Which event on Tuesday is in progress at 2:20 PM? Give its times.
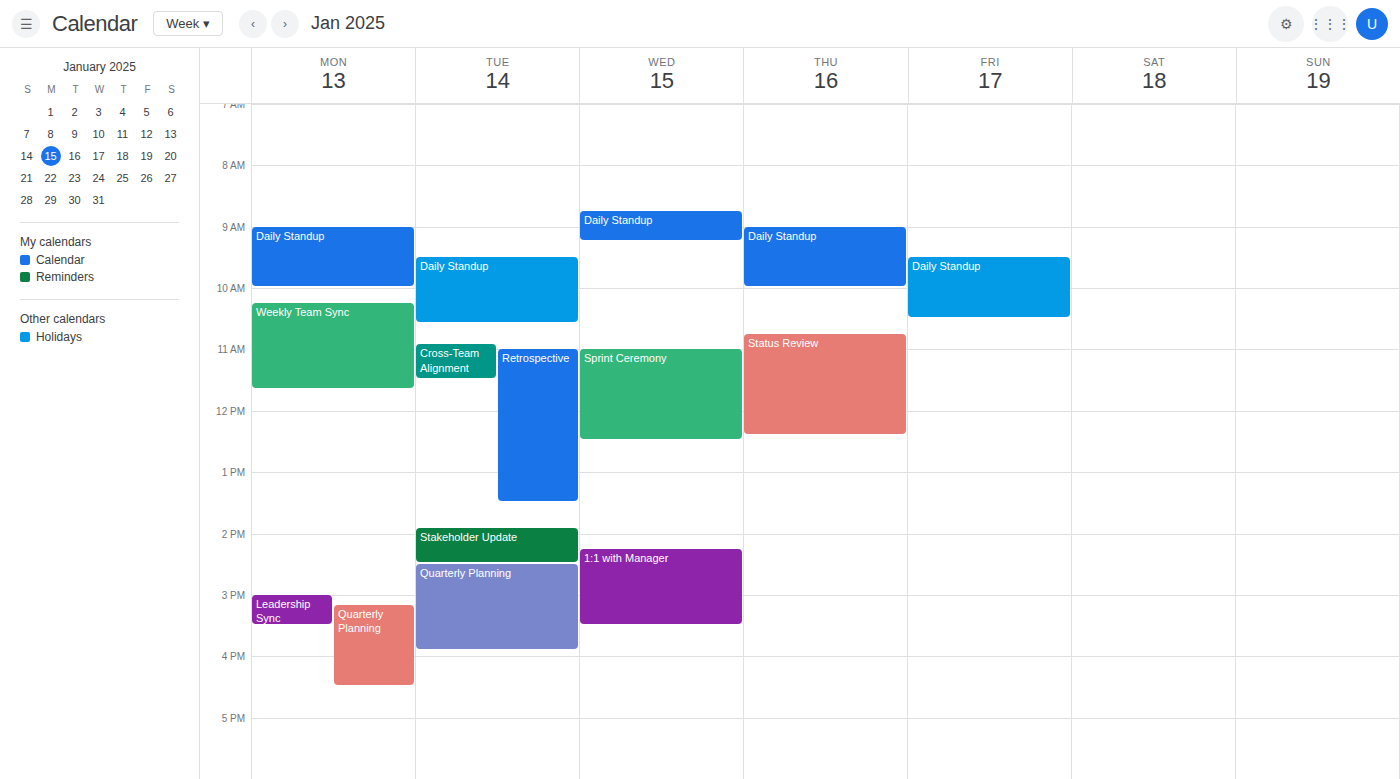
"Stakeholder Update", 1:55 PM to 2:30 PM